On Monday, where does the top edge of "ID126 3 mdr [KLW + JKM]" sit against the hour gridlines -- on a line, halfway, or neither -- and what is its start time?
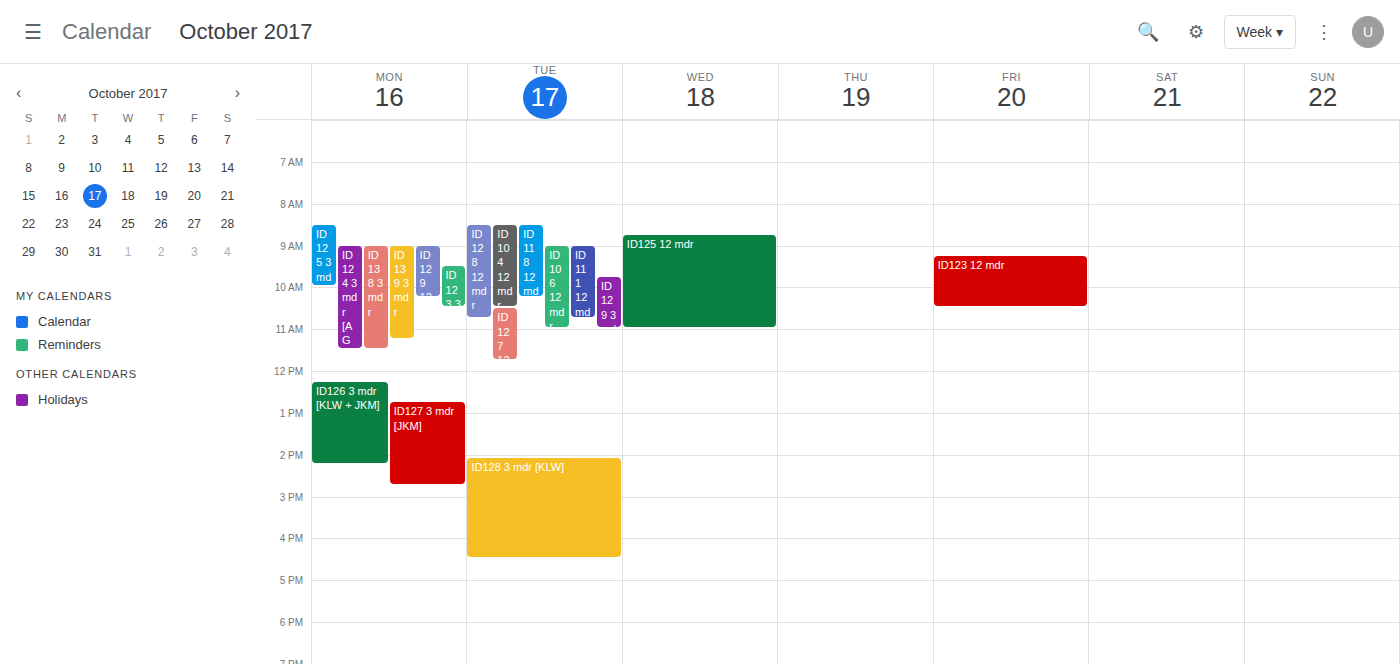
12:15 PM -- neither: a quarter of the way from the 12 PM line to the 1 PM line.